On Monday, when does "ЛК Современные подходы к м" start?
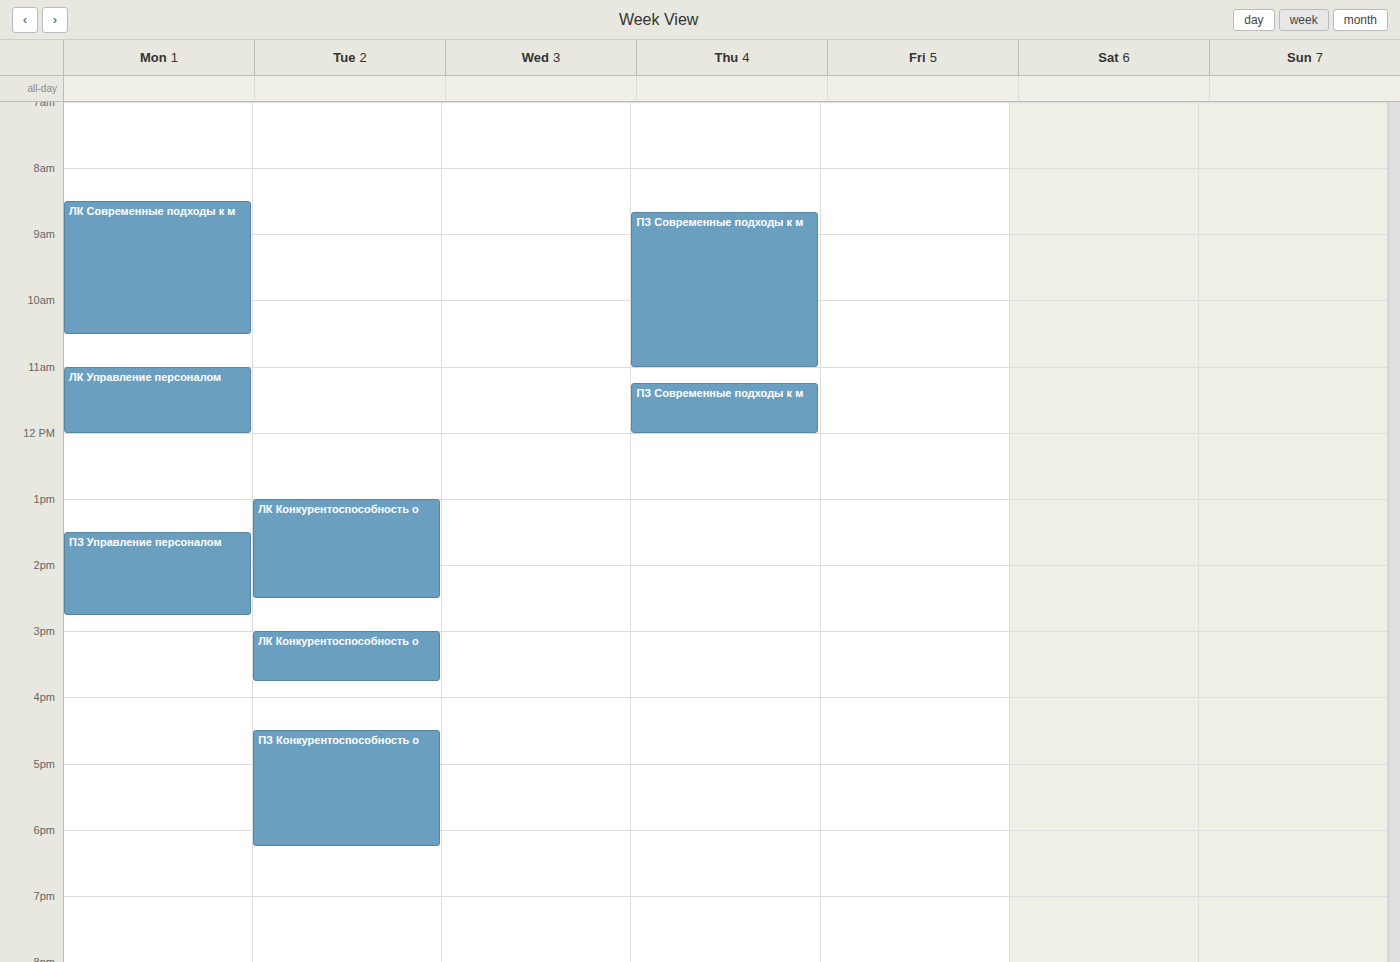
08:30